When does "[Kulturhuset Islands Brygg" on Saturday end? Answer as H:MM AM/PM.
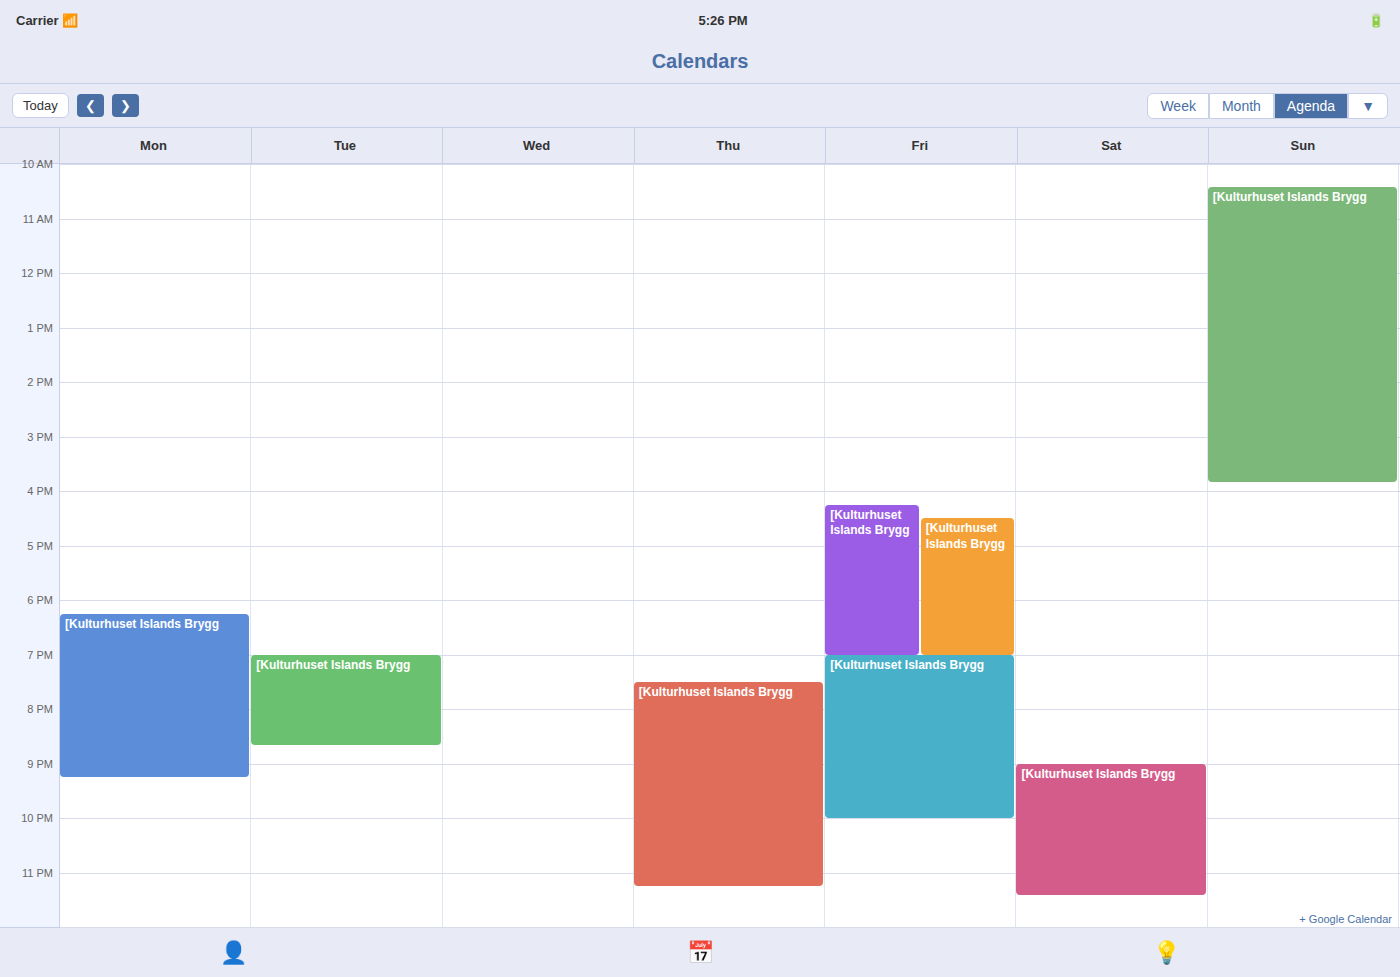
11:25 PM